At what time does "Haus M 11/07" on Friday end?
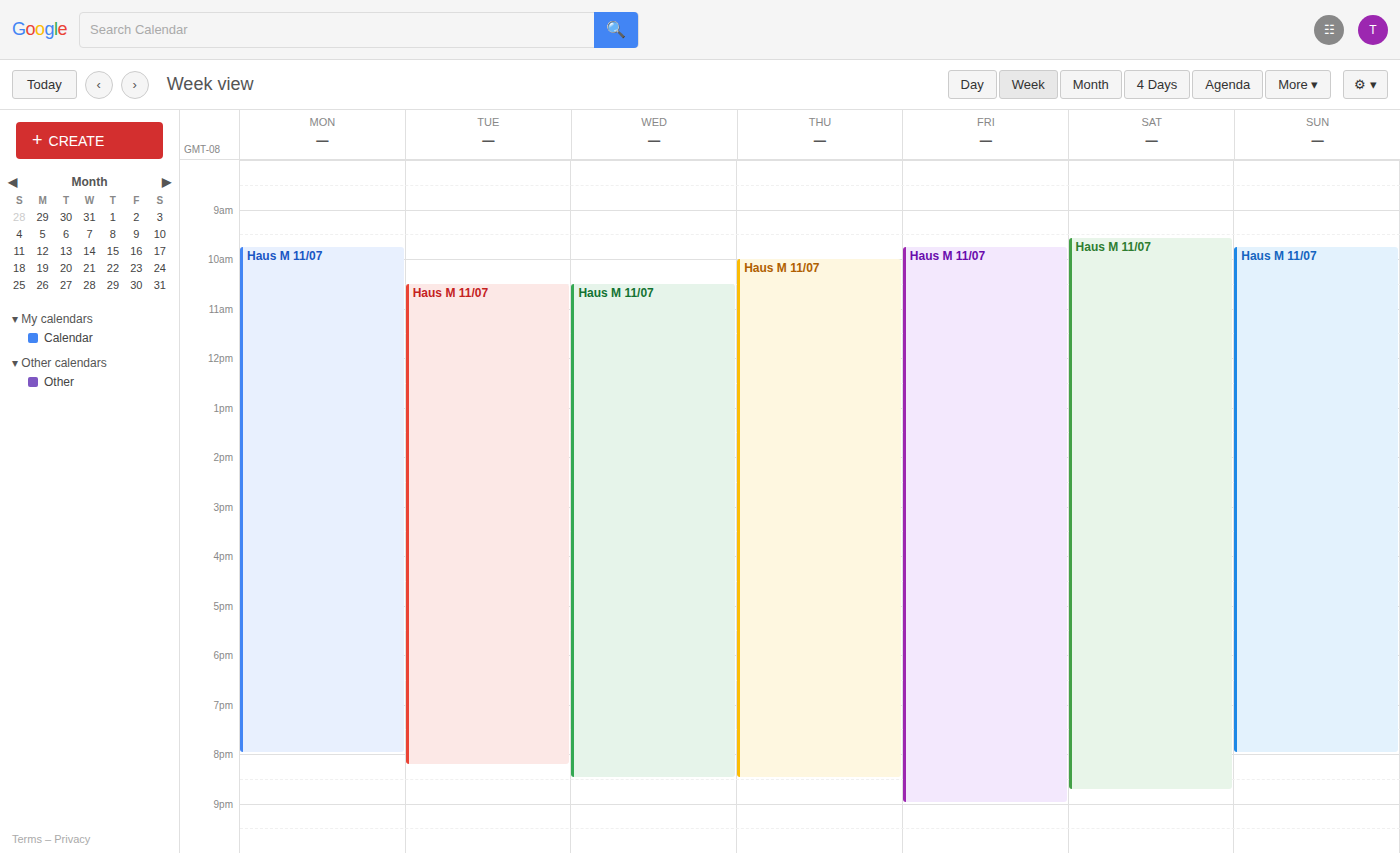
9:00 PM